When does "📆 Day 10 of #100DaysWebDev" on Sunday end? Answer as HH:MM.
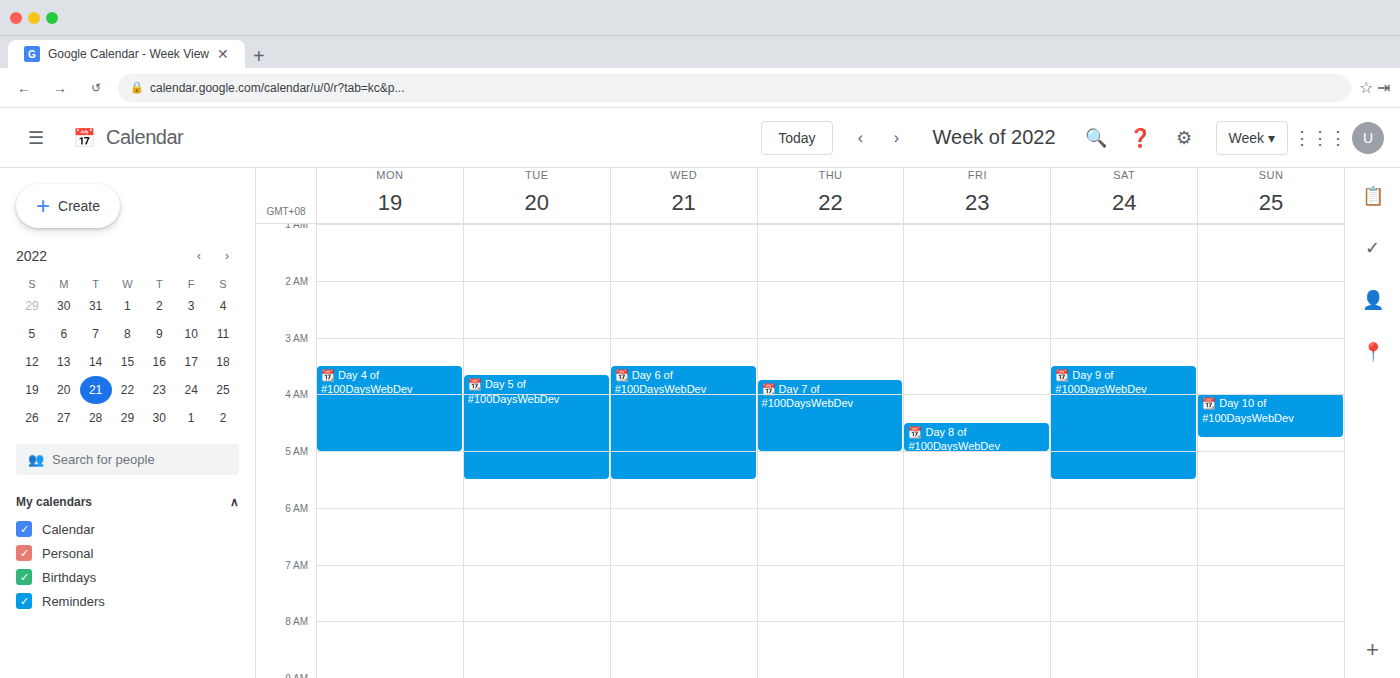
04:45